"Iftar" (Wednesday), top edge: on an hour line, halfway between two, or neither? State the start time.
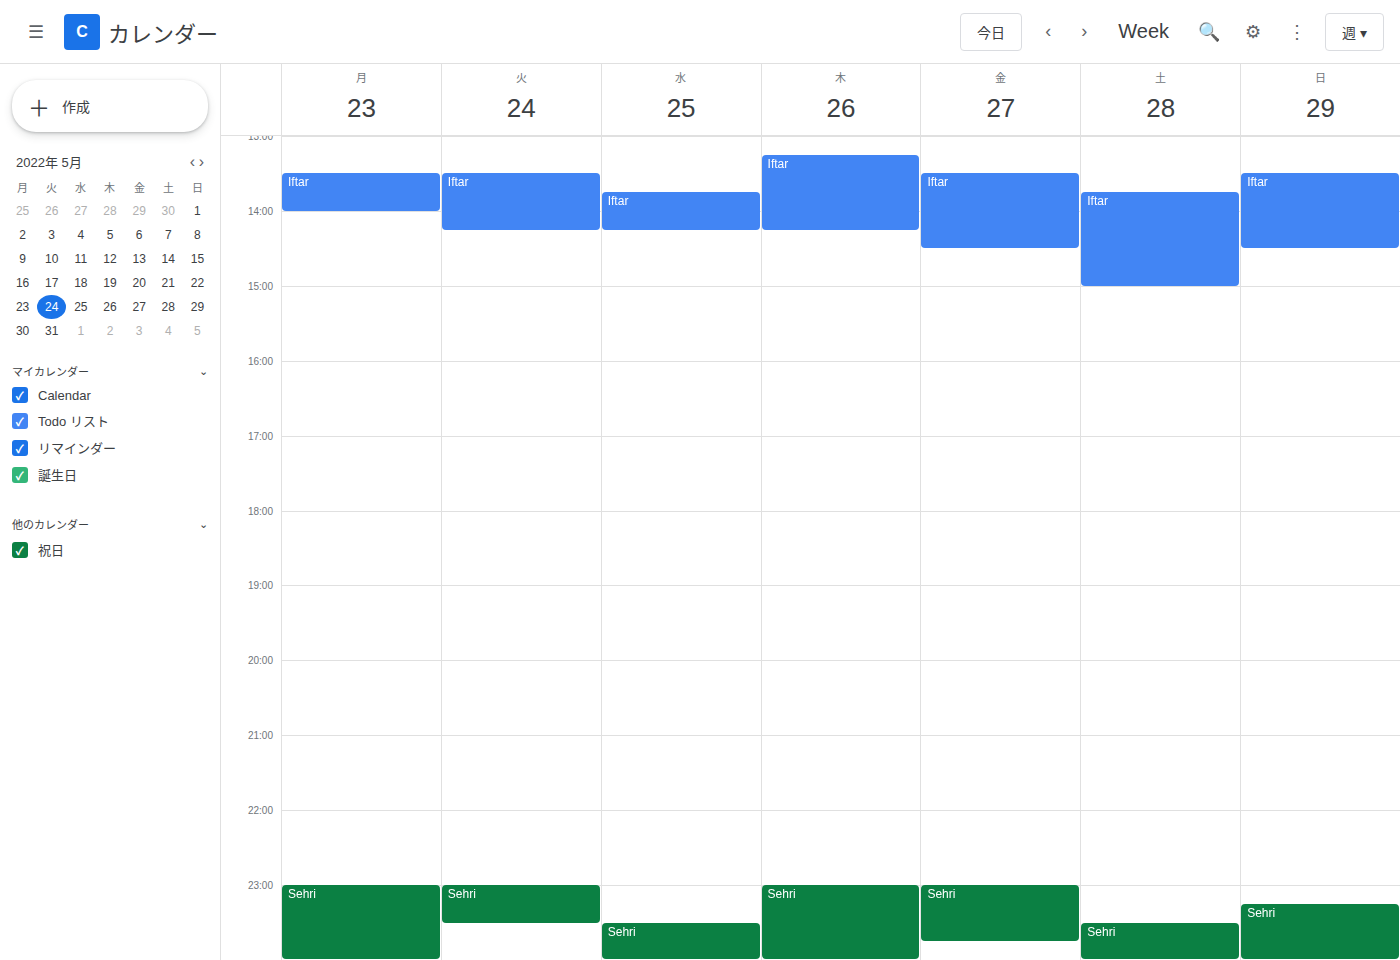
1:45 PM -- neither: three quarters of the way from the 1 PM line to the 2 PM line.